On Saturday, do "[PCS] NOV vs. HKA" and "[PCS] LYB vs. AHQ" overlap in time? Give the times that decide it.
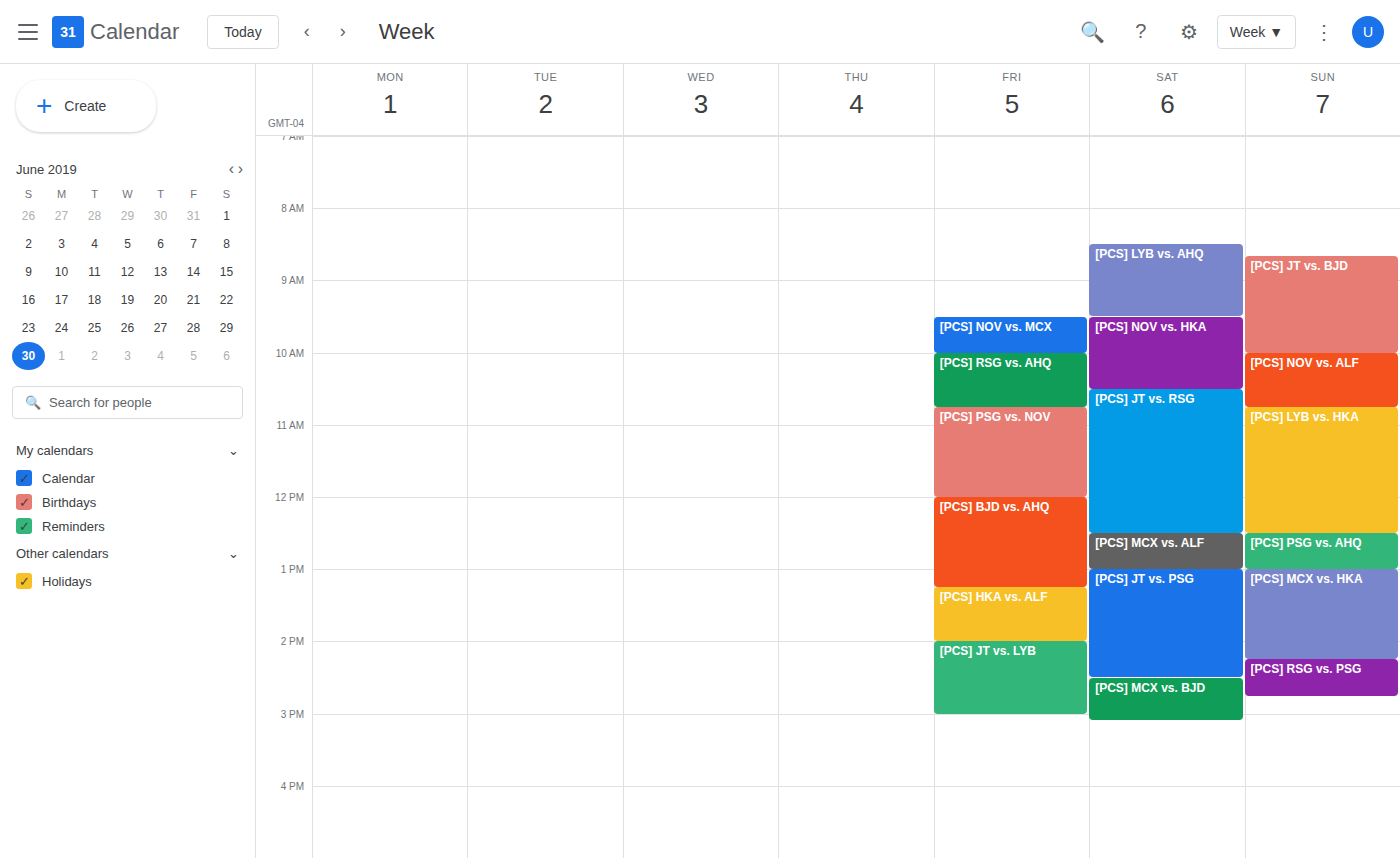
"[PCS] LYB vs. AHQ" ends at 9:30 AM, exactly when "[PCS] NOV vs. HKA" starts -- they touch but do not overlap.